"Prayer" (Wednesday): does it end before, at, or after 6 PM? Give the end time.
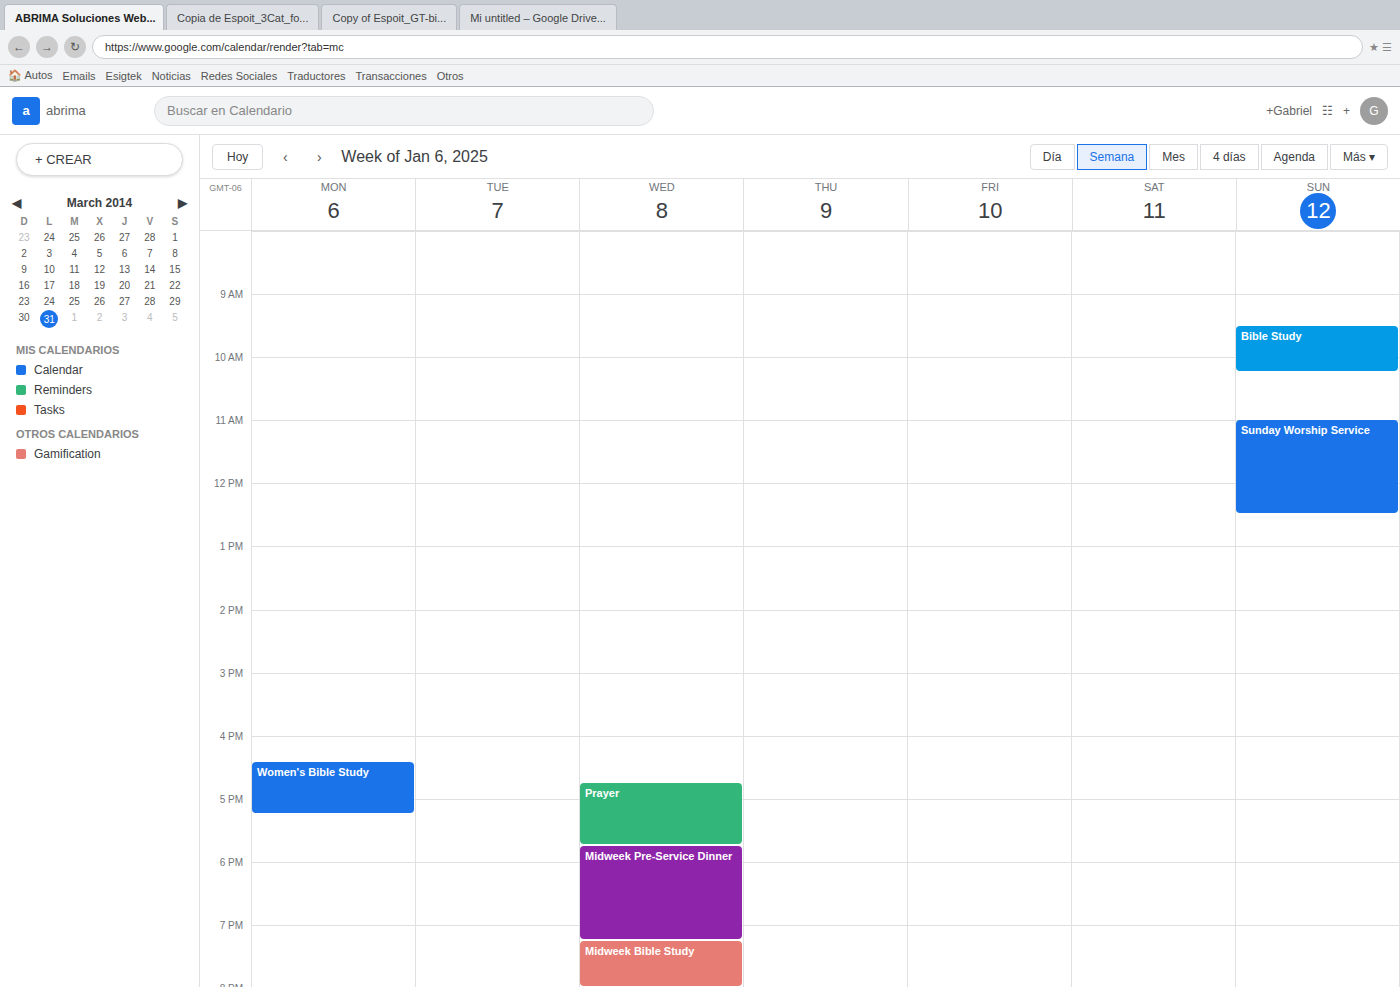
5:45 PM -- before 6 PM, 15 minutes above the 6 PM line.